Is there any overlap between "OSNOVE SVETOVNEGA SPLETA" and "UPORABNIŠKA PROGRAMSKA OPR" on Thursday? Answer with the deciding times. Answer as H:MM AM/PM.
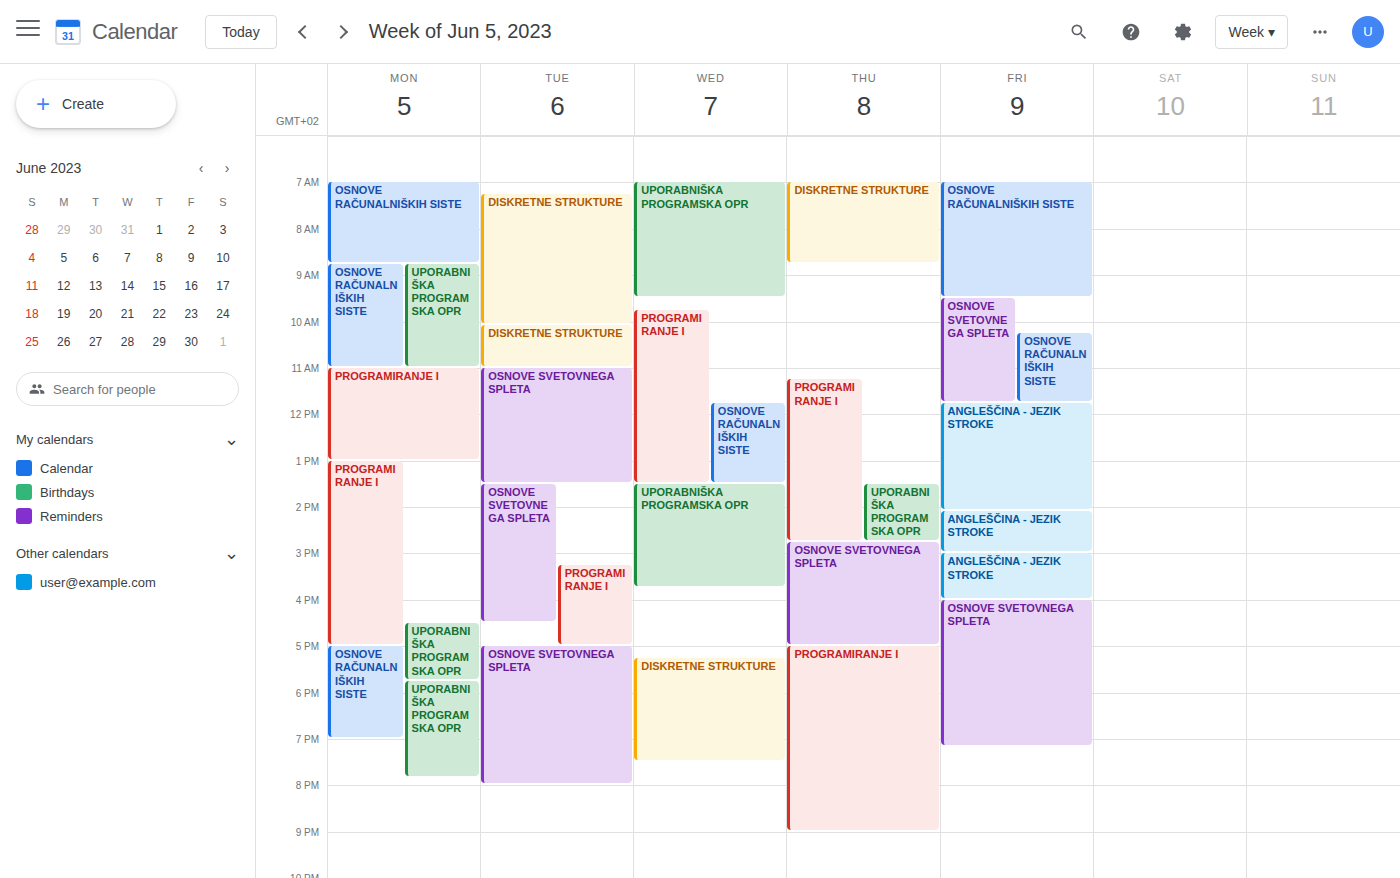
"UPORABNIŠKA PROGRAMSKA OPR" ends at 2:45 PM, exactly when "OSNOVE SVETOVNEGA SPLETA" starts -- they touch but do not overlap.